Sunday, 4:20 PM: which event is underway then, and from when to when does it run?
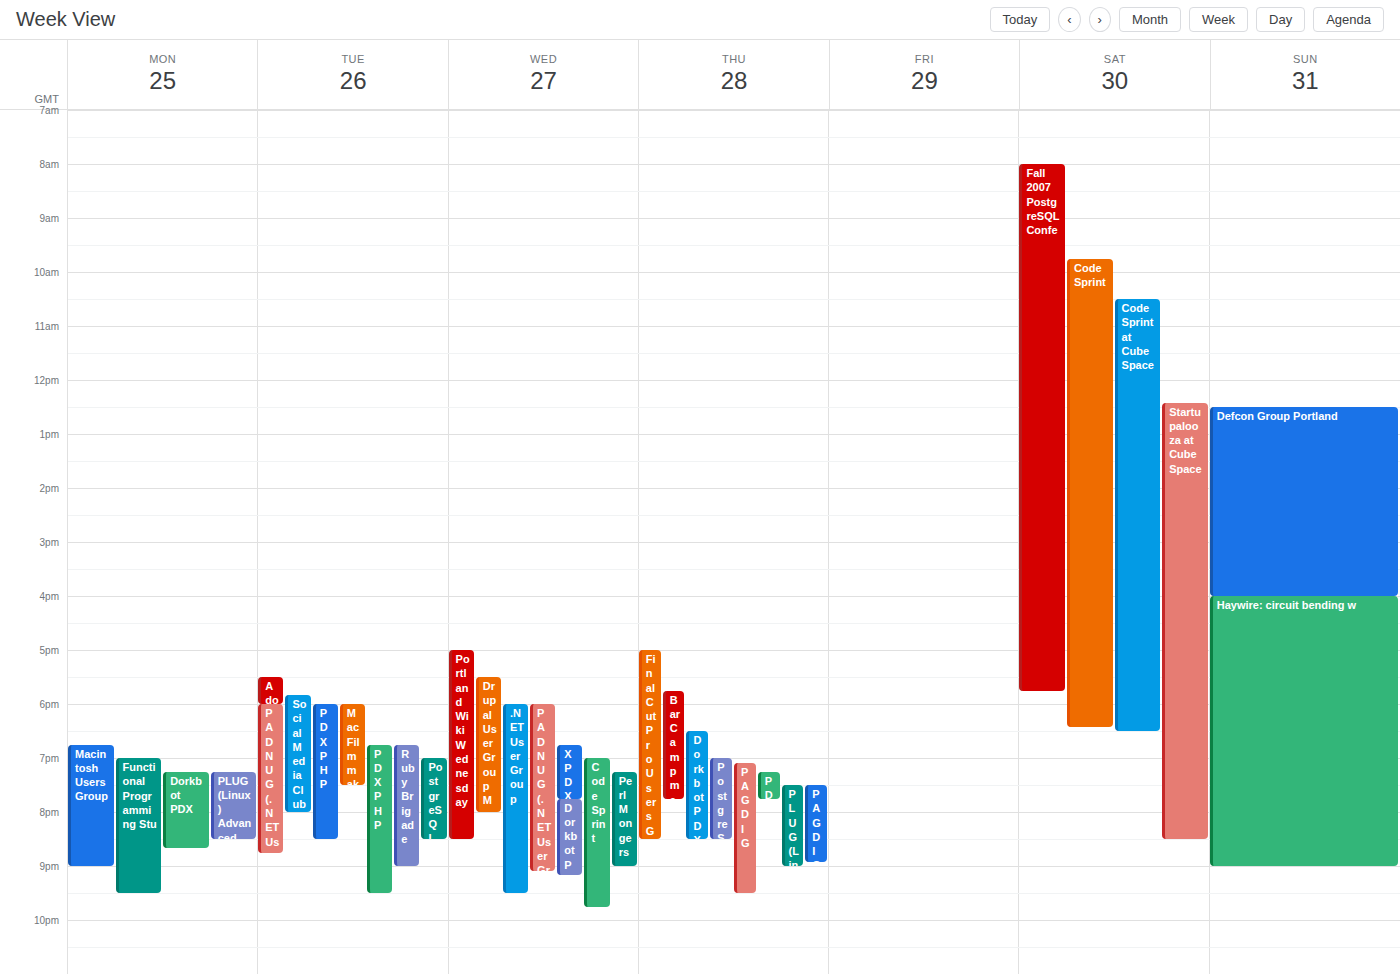
"Haywire: circuit bending w", 4:00 PM to 9:00 PM